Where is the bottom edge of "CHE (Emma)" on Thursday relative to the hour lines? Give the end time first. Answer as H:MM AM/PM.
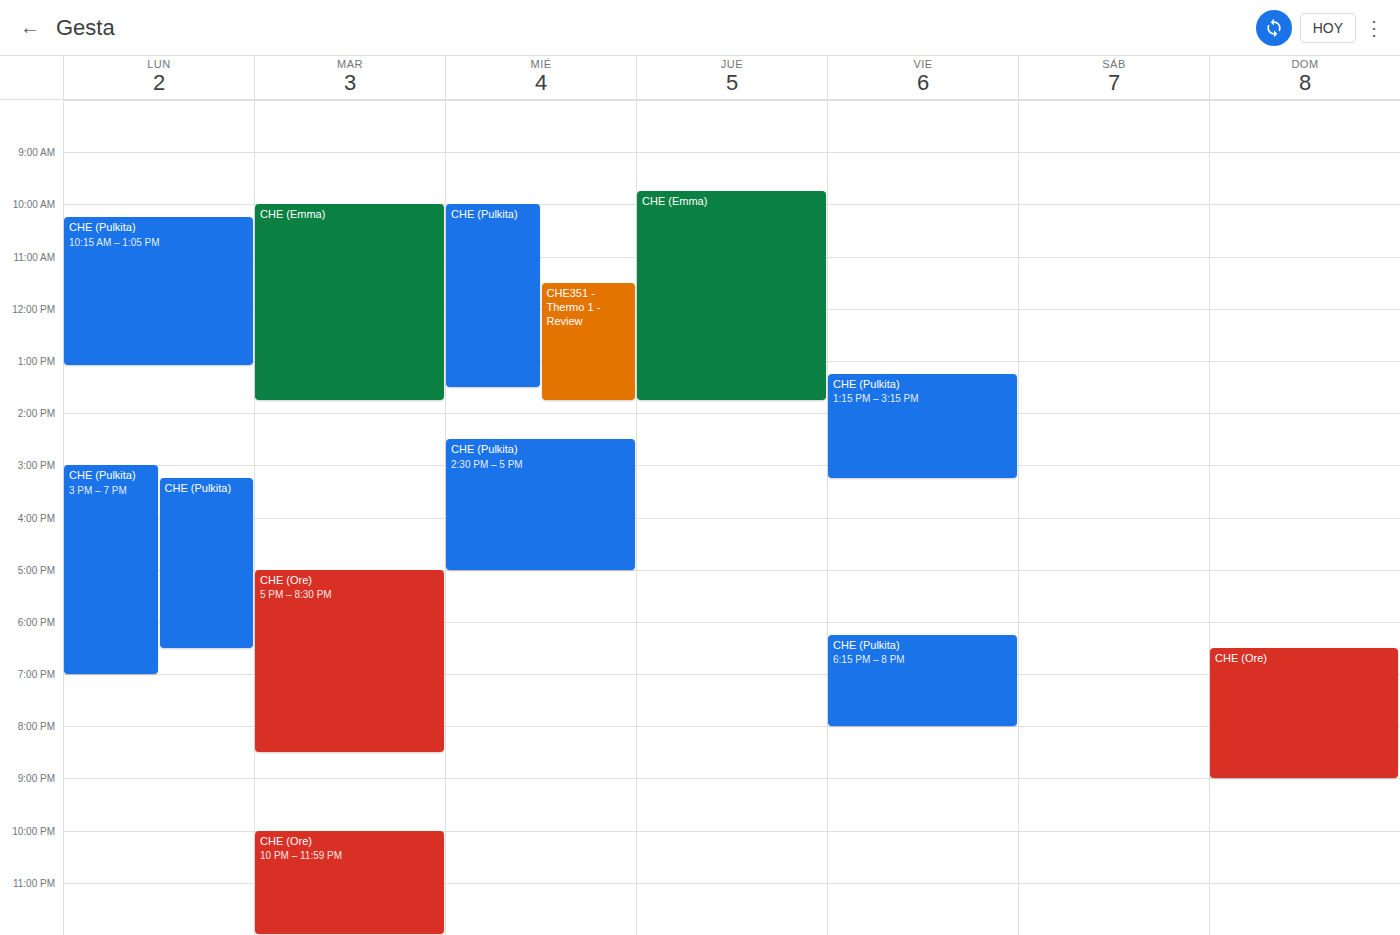
1:45 PM -- neither: three quarters of the way from the 1 PM line to the 2 PM line.